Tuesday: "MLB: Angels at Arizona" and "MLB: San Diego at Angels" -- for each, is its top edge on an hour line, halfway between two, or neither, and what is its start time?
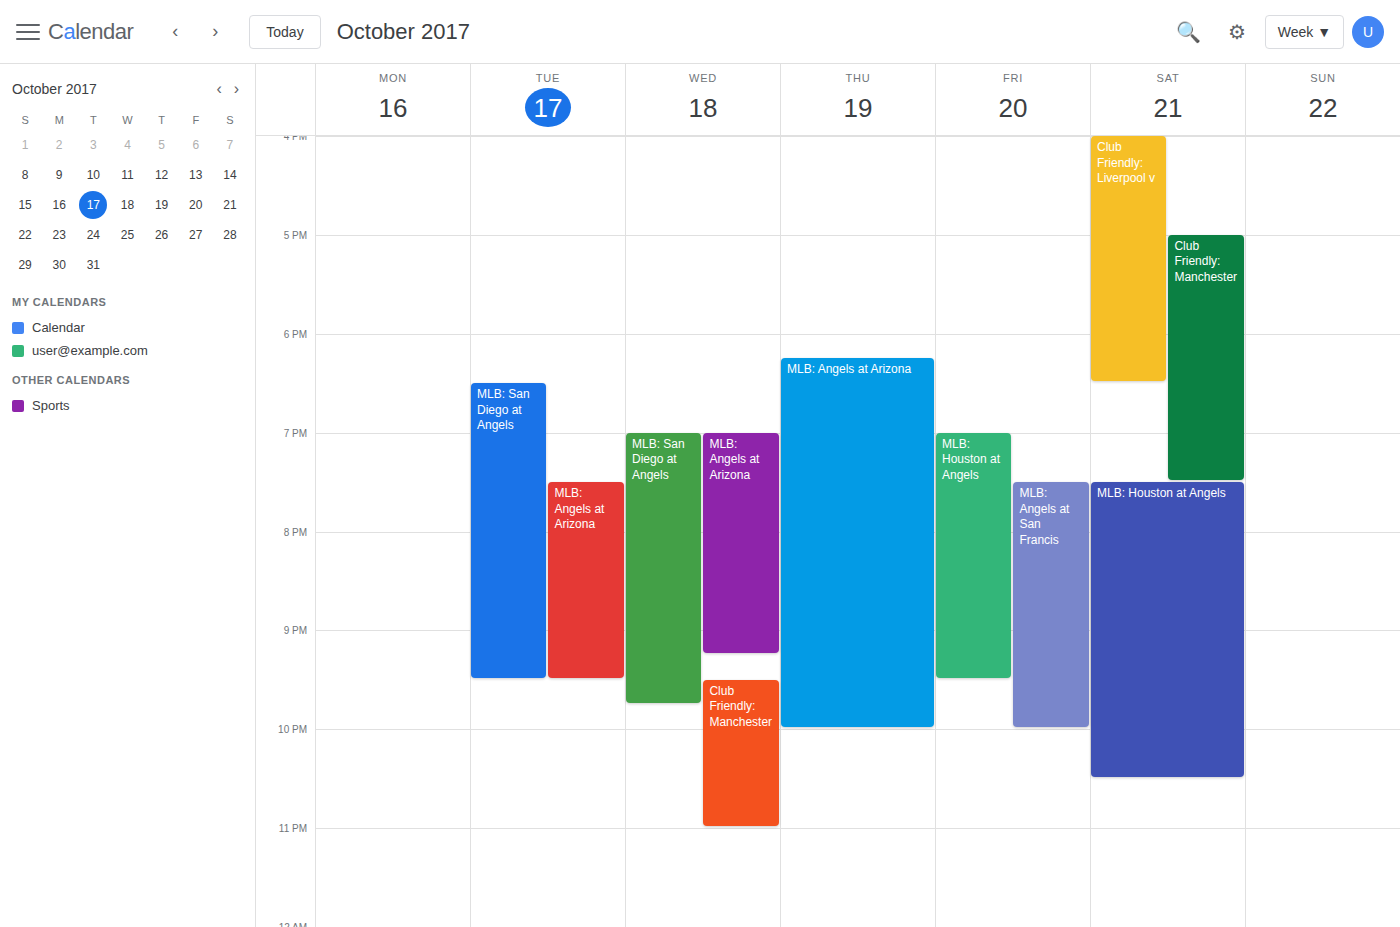
"MLB: Angels at Arizona": 7:30 PM, halfway between the 7 PM and 8 PM lines. "MLB: San Diego at Angels": 6:30 PM, halfway between the 6 PM and 7 PM lines.